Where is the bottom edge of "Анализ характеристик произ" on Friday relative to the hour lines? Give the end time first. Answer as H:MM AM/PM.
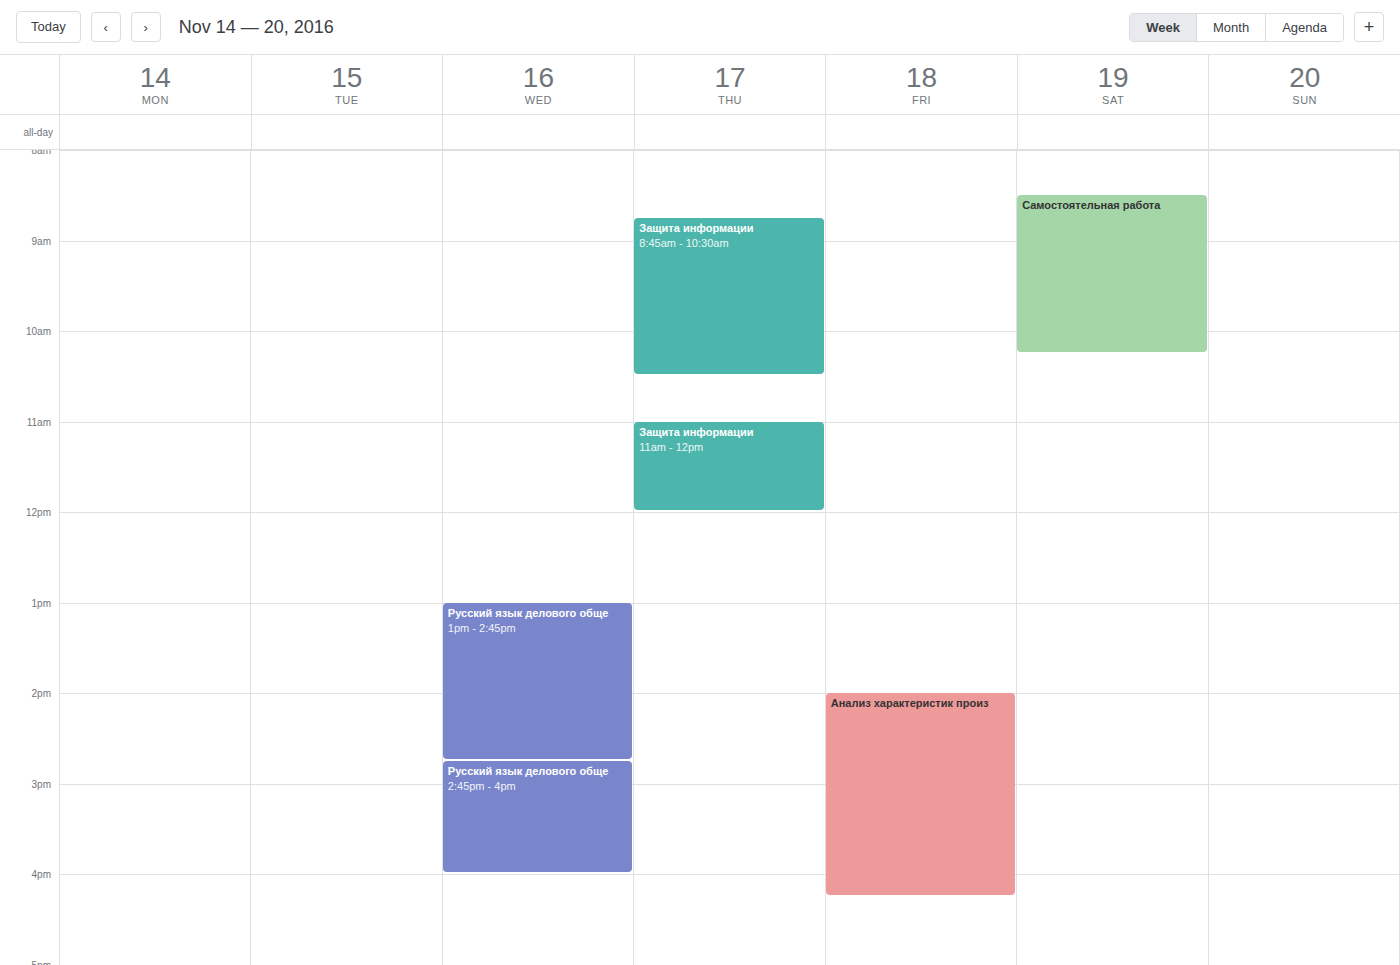
4:15 PM -- neither: a quarter of the way from the 4 PM line to the 5 PM line.